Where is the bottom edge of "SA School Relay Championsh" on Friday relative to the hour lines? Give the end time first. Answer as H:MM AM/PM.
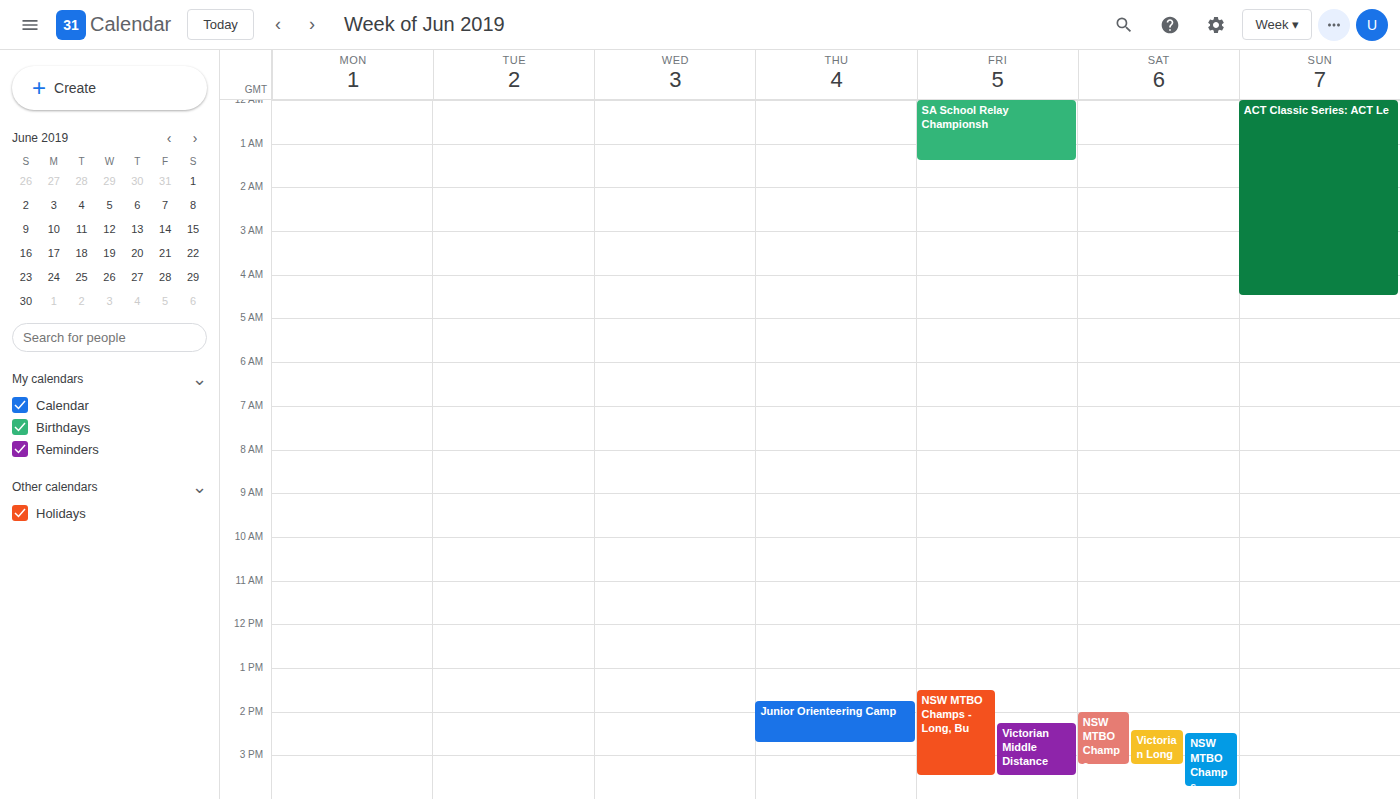
1:25 AM -- neither: 25 minutes below the 1 AM line and 35 minutes above the 2 AM line.